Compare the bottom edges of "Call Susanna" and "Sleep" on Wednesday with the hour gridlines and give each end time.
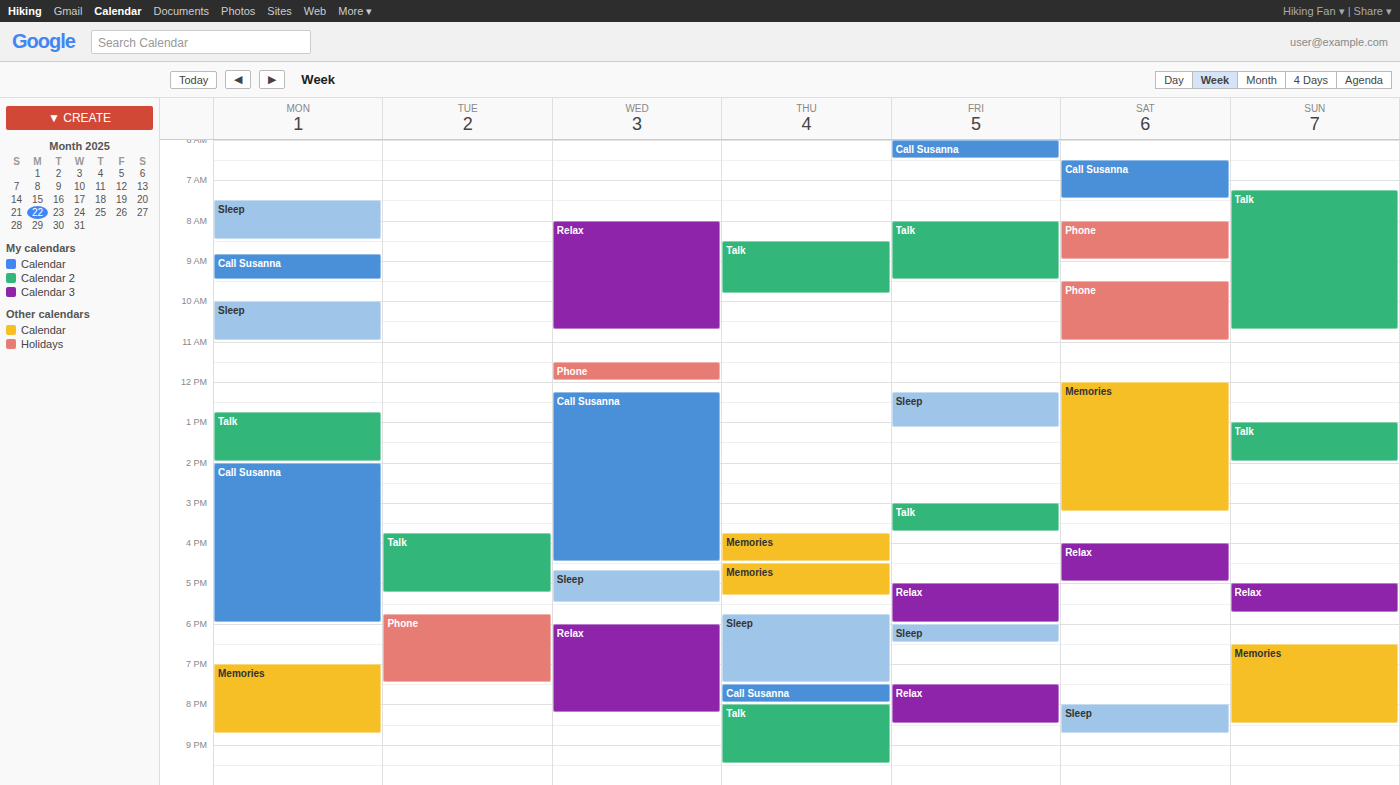
"Call Susanna": 4:30 PM, halfway between the 4 PM and 5 PM lines. "Sleep": 5:30 PM, halfway between the 5 PM and 6 PM lines.